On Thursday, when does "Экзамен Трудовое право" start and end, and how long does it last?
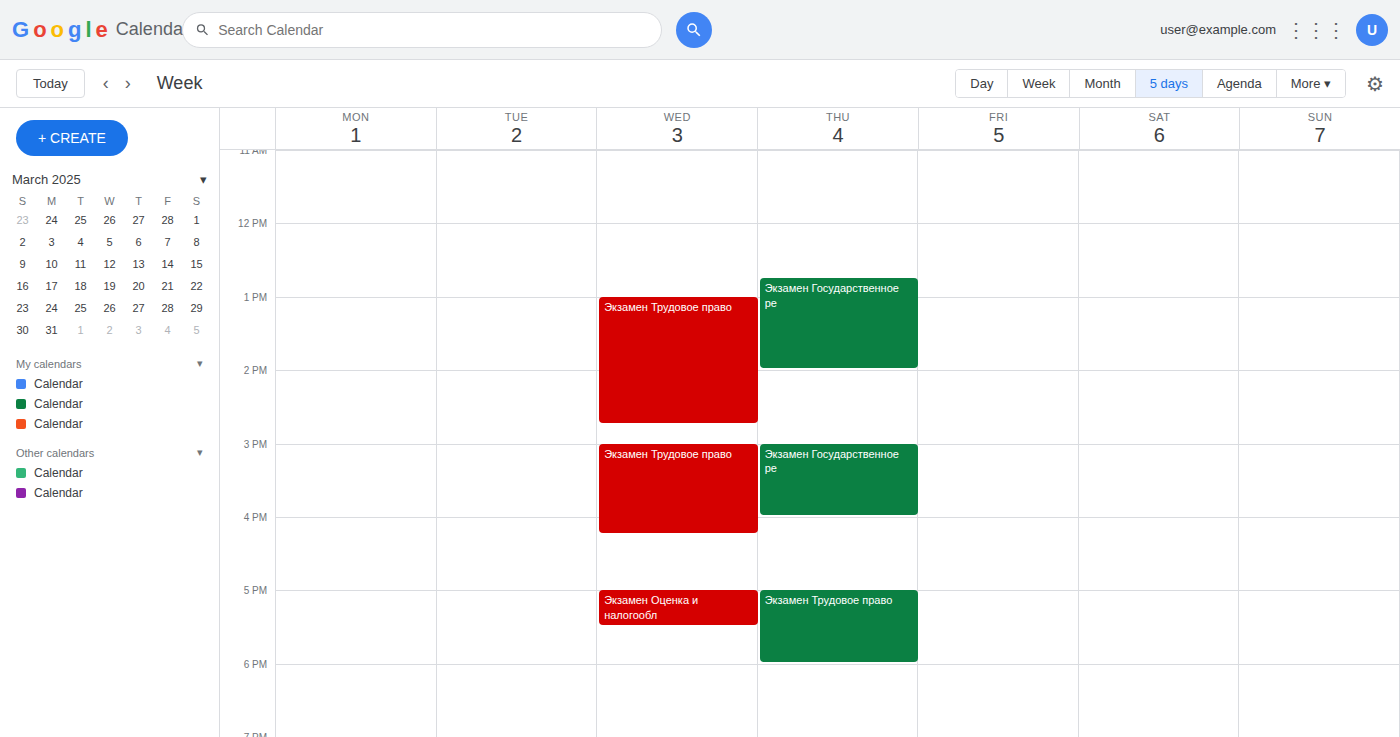
5:00 PM to 6:00 PM, 1 hour